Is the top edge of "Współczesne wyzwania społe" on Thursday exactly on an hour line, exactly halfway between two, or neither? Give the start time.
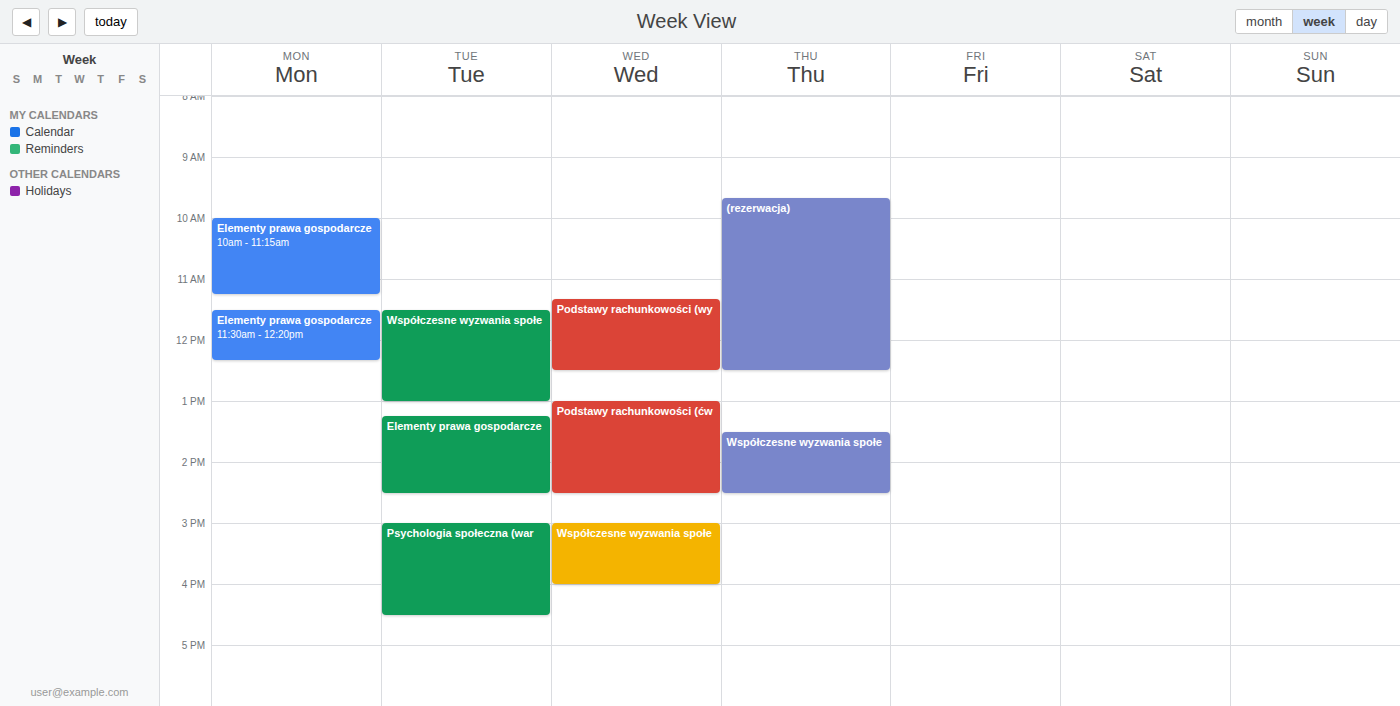
1:30 PM -- halfway between the 1 PM and 2 PM lines.